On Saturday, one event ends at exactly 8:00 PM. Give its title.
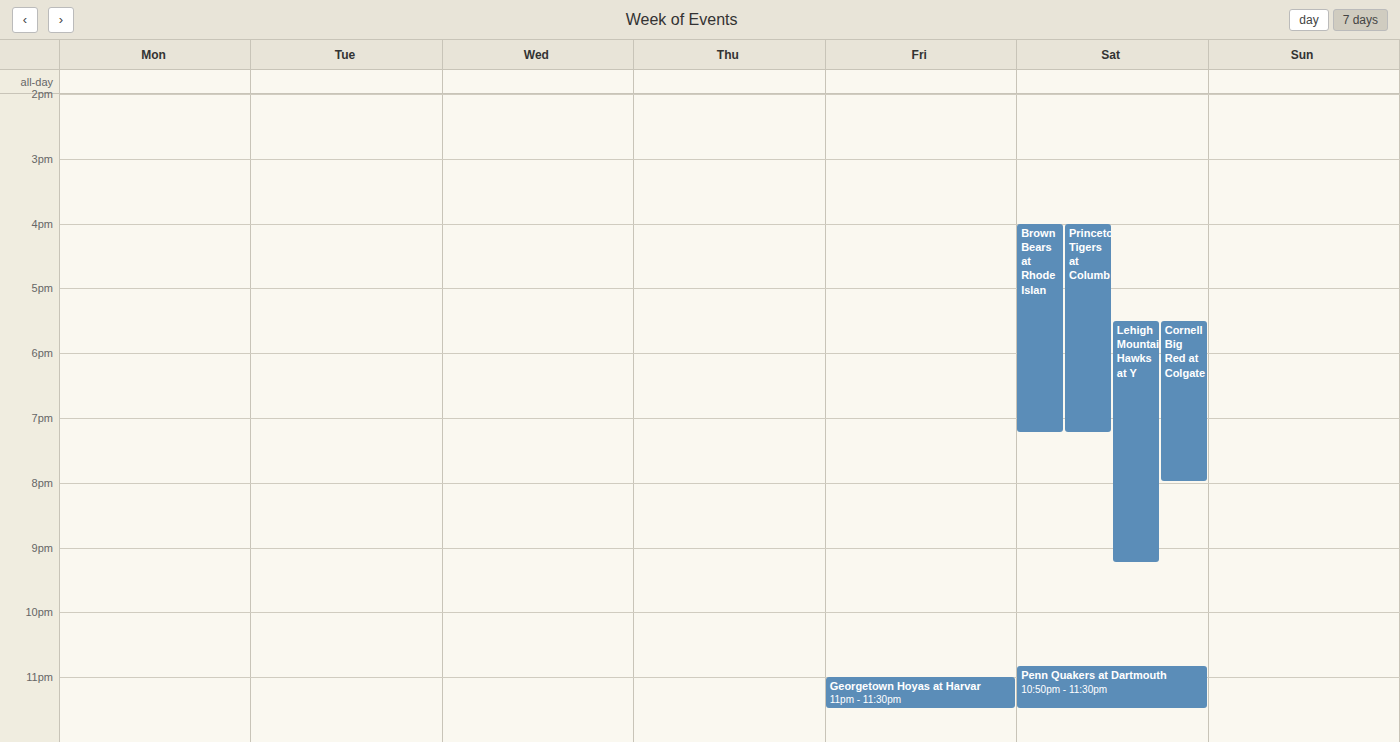
"Cornell Big Red at Colgate"